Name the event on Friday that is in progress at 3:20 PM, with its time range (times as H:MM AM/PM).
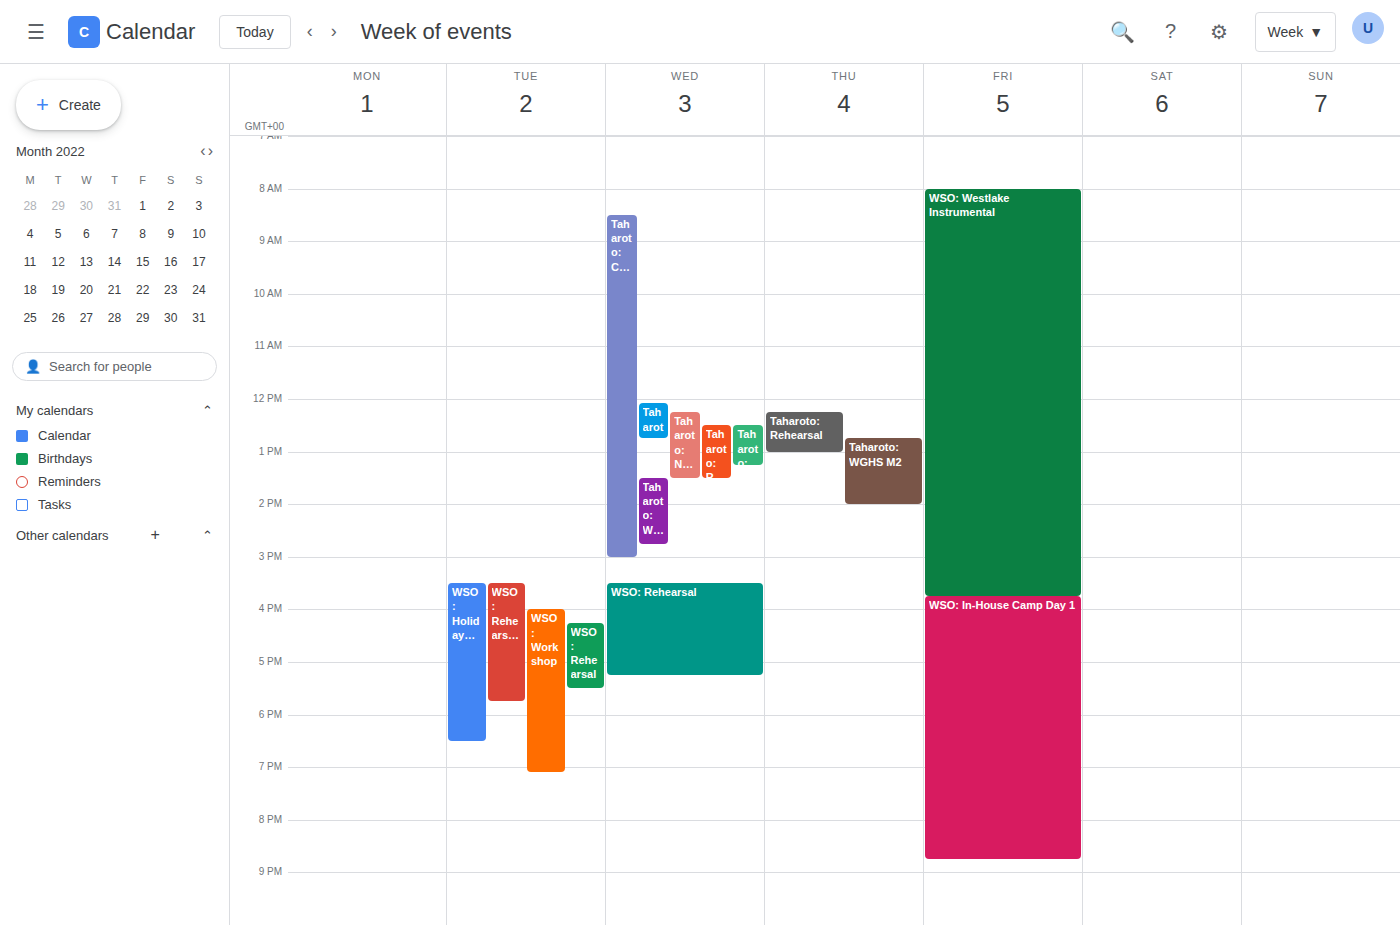
"WSO: Westlake Instrumental", 8:00 AM to 3:45 PM